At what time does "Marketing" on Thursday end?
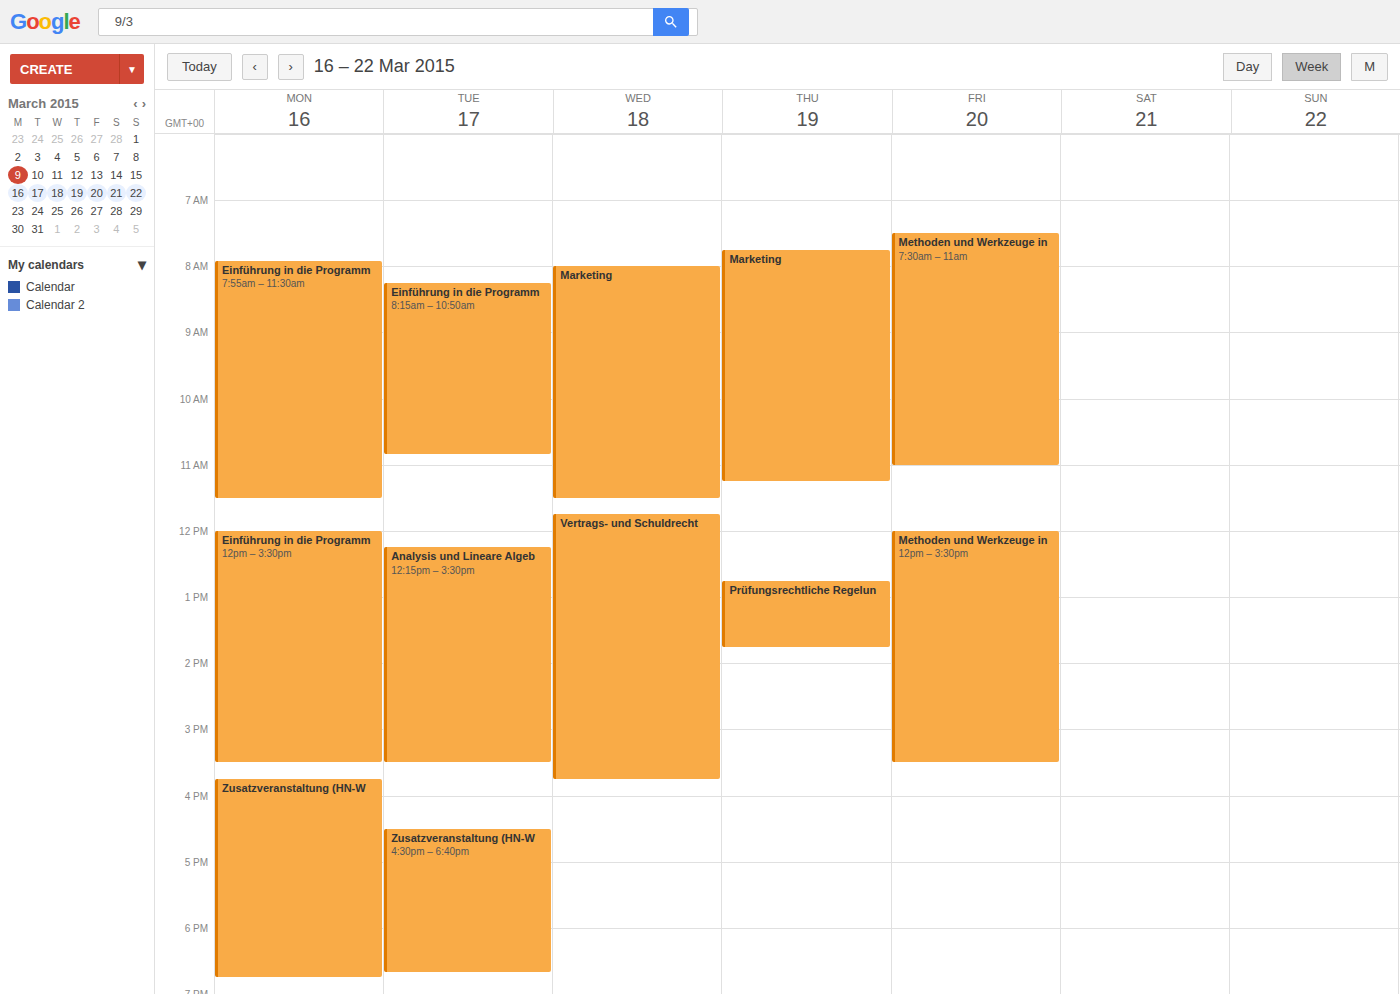
11:15 AM